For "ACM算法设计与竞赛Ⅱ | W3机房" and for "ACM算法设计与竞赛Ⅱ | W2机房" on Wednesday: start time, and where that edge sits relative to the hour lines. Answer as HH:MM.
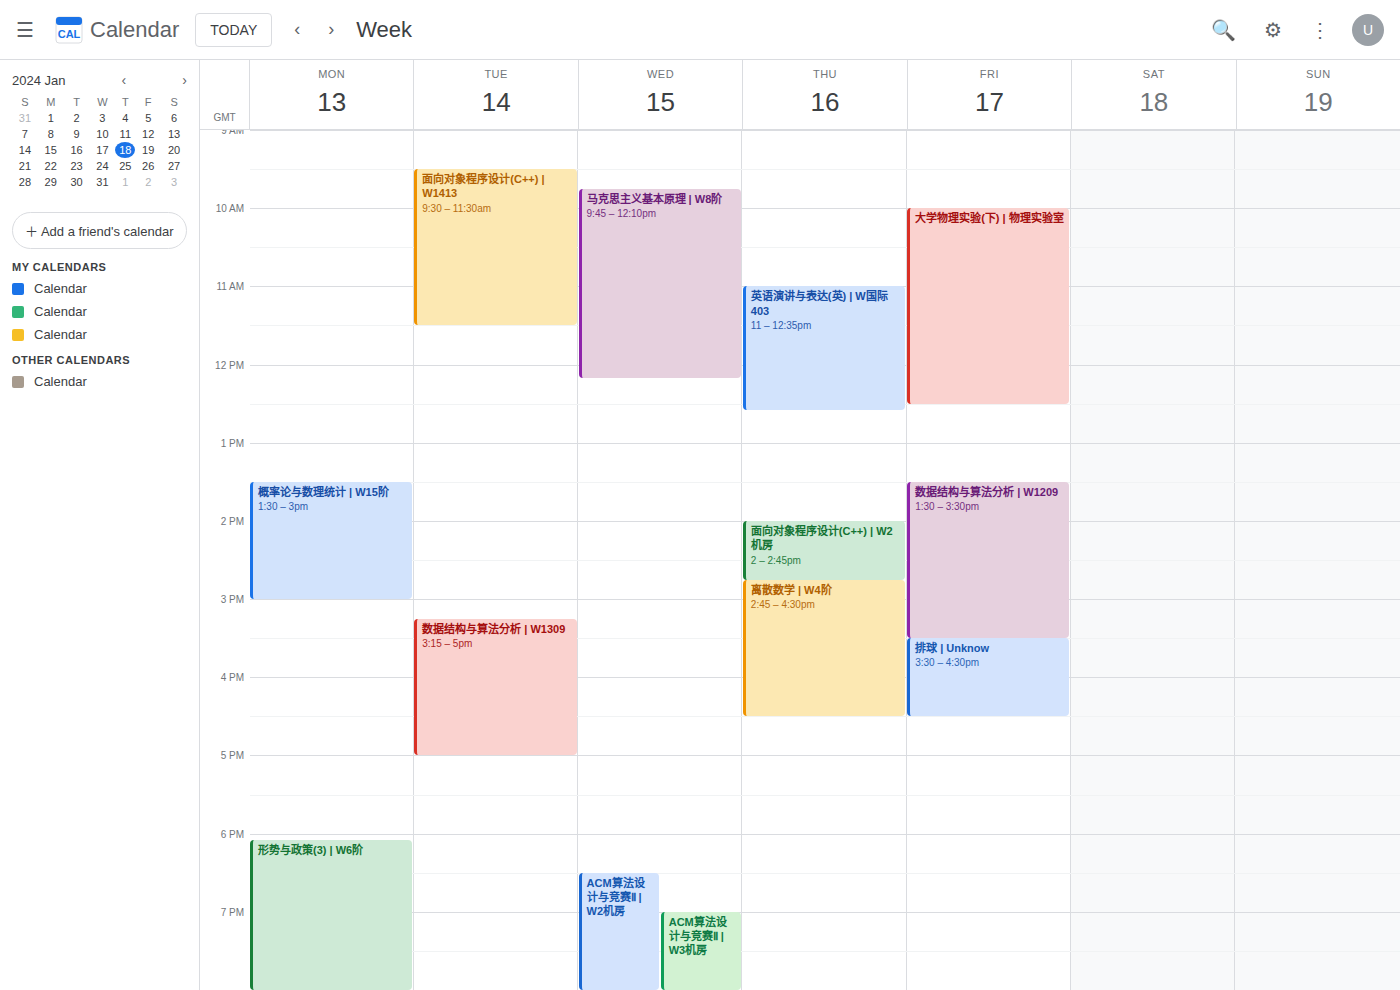
"ACM算法设计与竞赛Ⅱ | W3机房": 19:00, exactly on the 19:00 line. "ACM算法设计与竞赛Ⅱ | W2机房": 18:30, halfway between the 18:00 and 19:00 lines.